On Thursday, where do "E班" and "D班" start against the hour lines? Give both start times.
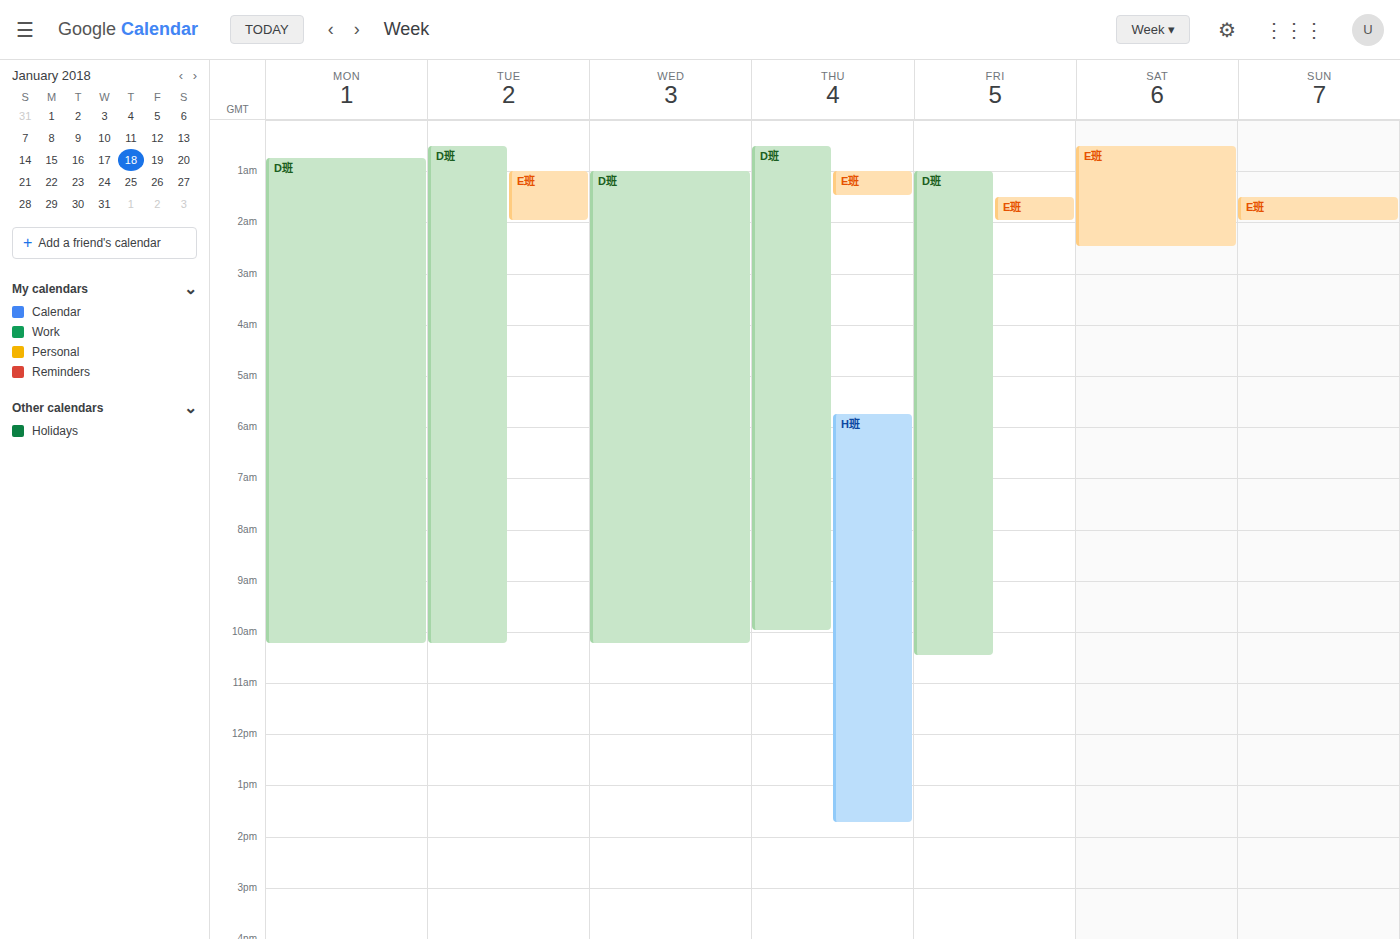
"E班": 1:00 AM, exactly on the 1 AM line. "D班": 12:30 AM, halfway between the 12 AM and 1 AM lines.